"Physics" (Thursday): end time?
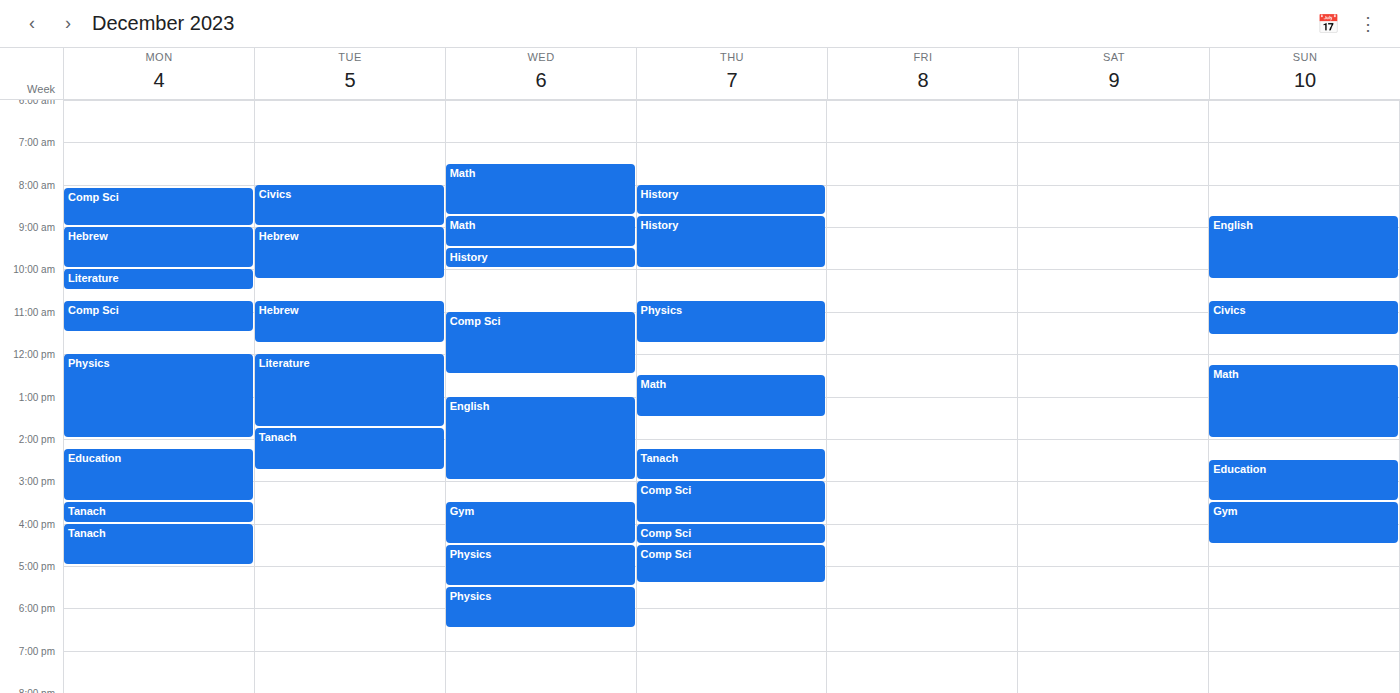
11:45 AM